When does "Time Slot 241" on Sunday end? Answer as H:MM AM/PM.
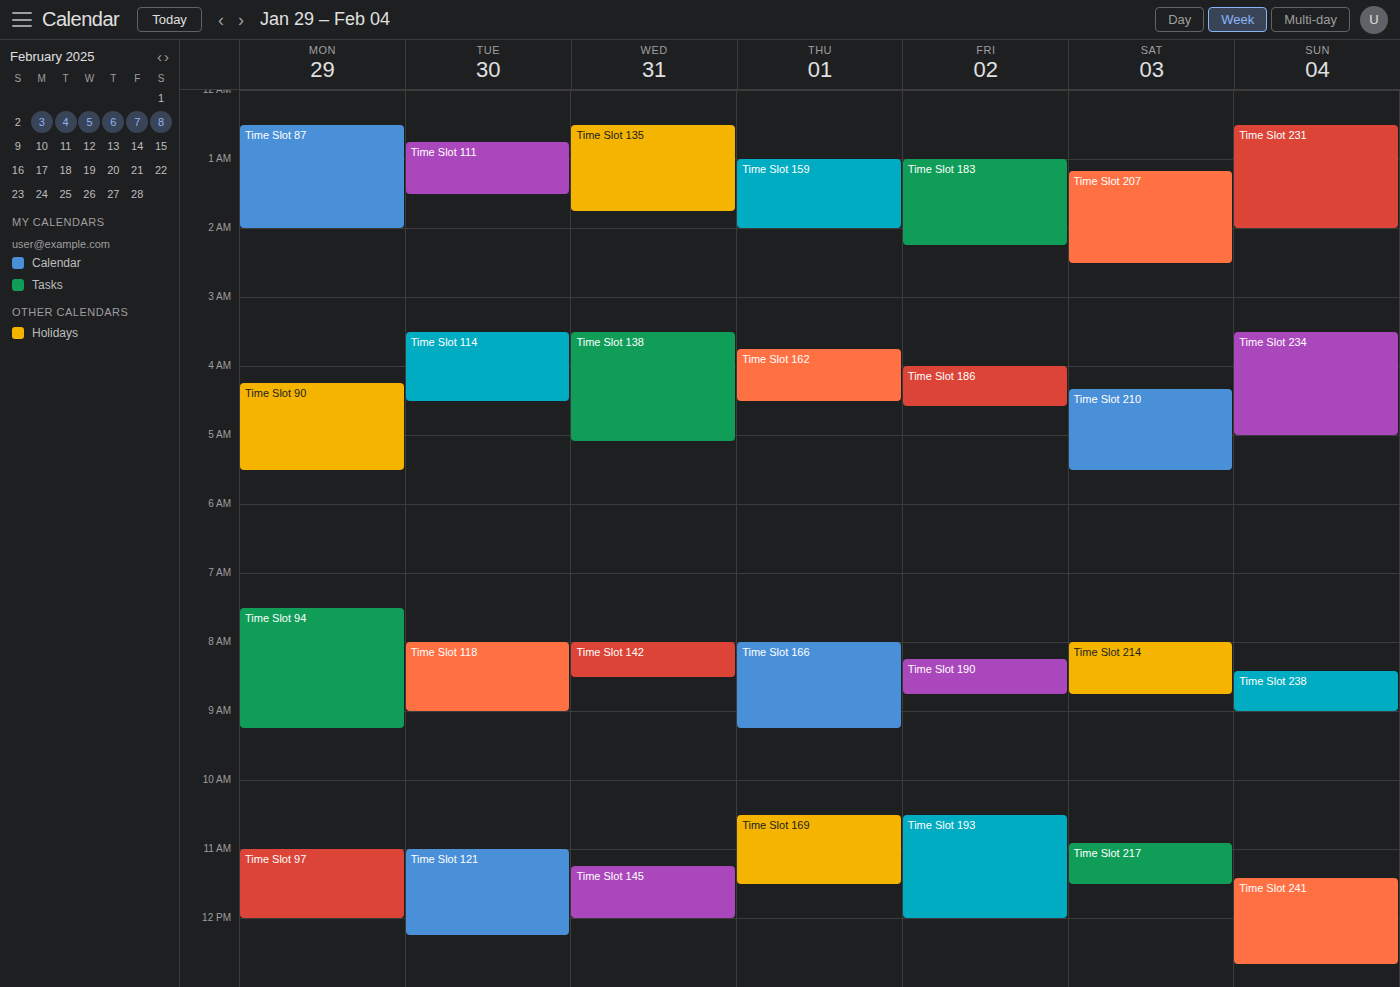
12:40 PM